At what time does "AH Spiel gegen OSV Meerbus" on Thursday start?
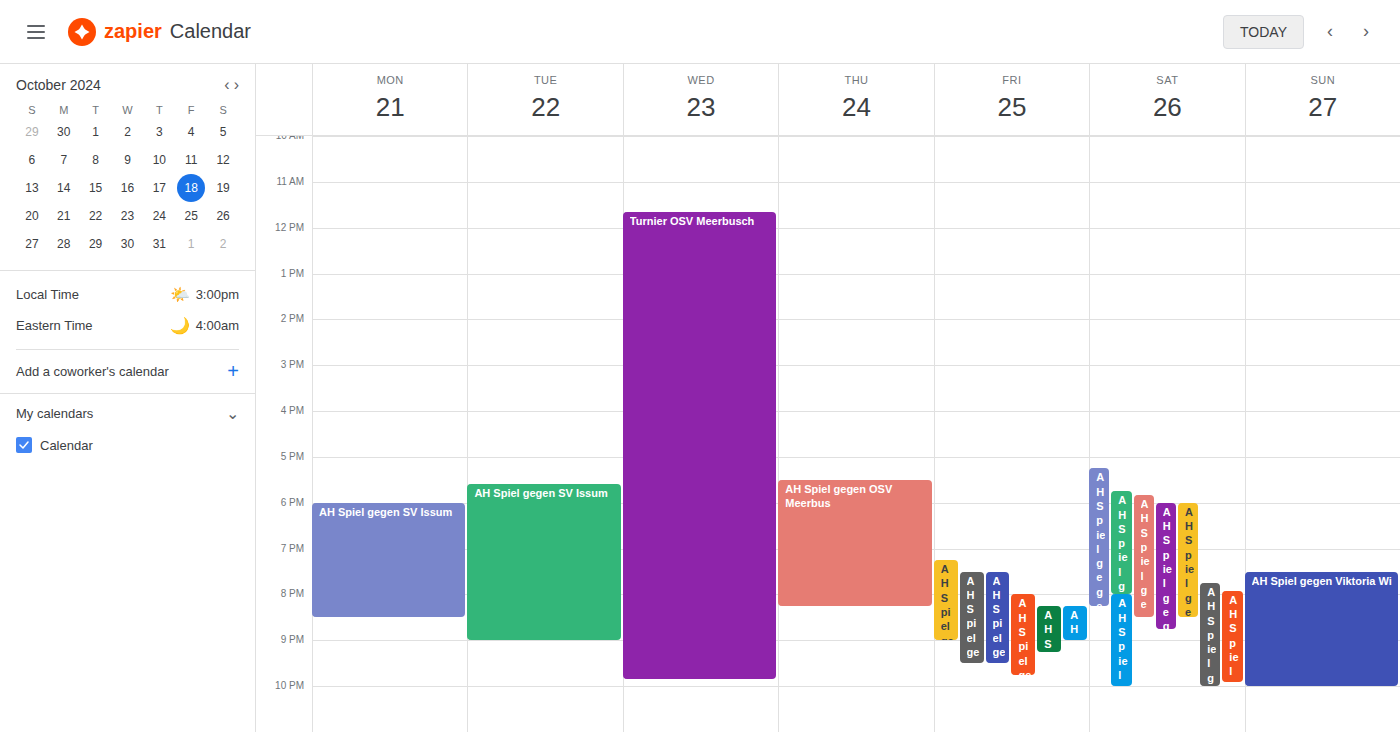
5:30 PM